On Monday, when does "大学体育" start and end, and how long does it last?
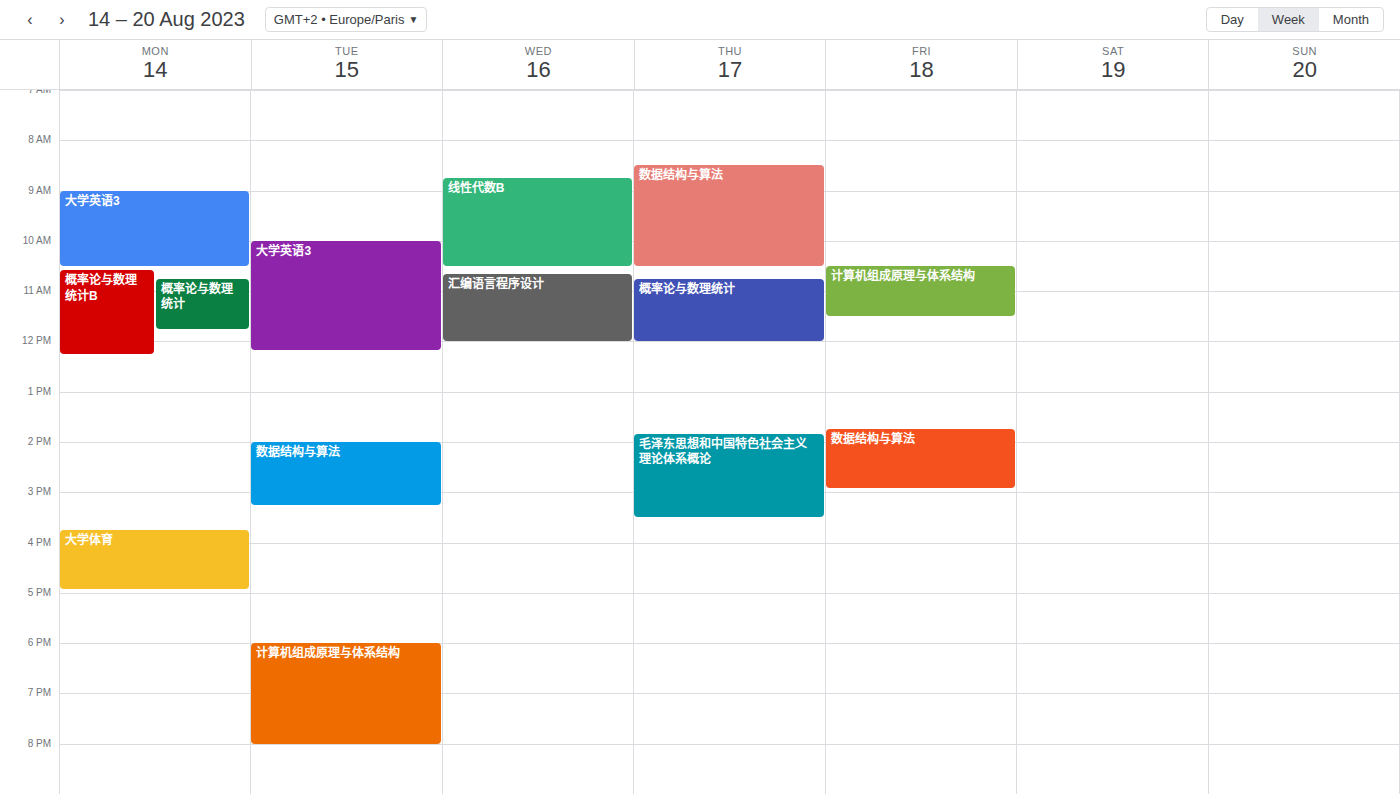
3:45 PM to 4:55 PM, 1 hour 10 minutes